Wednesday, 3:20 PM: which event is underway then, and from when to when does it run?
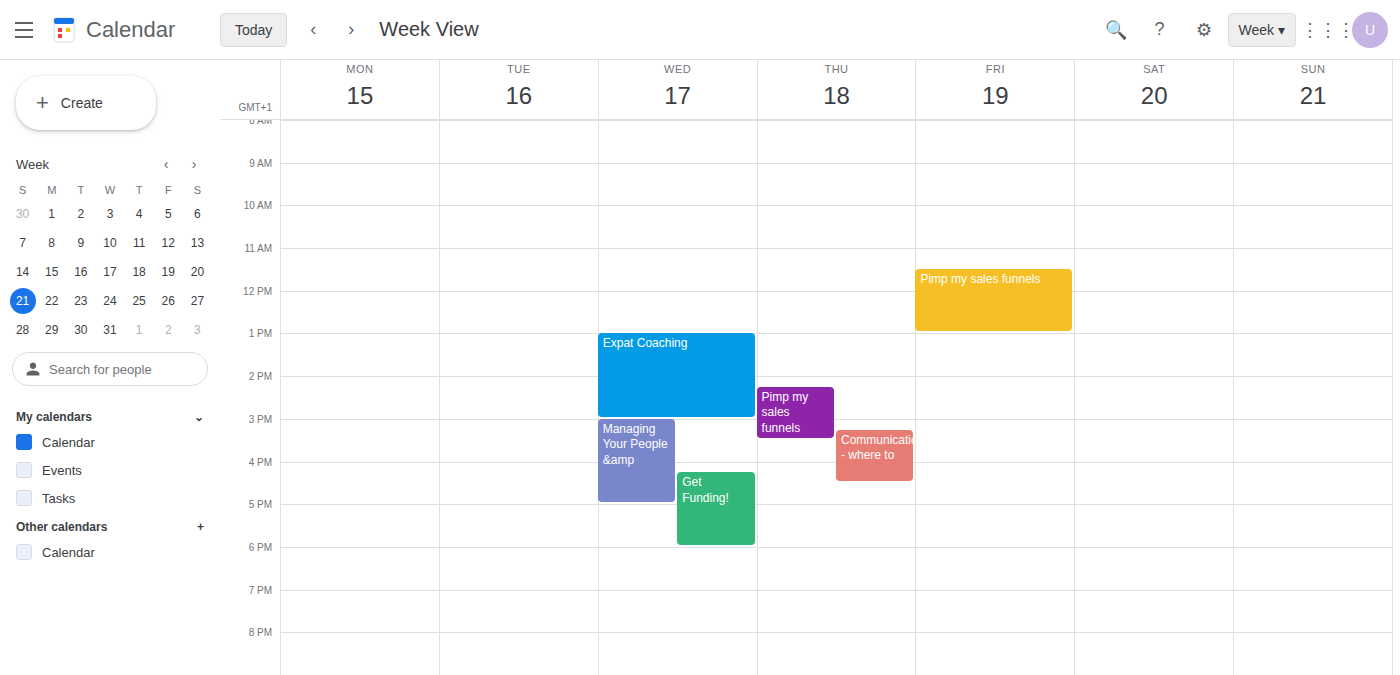
"Managing Your People &amp", 3:00 PM to 5:00 PM